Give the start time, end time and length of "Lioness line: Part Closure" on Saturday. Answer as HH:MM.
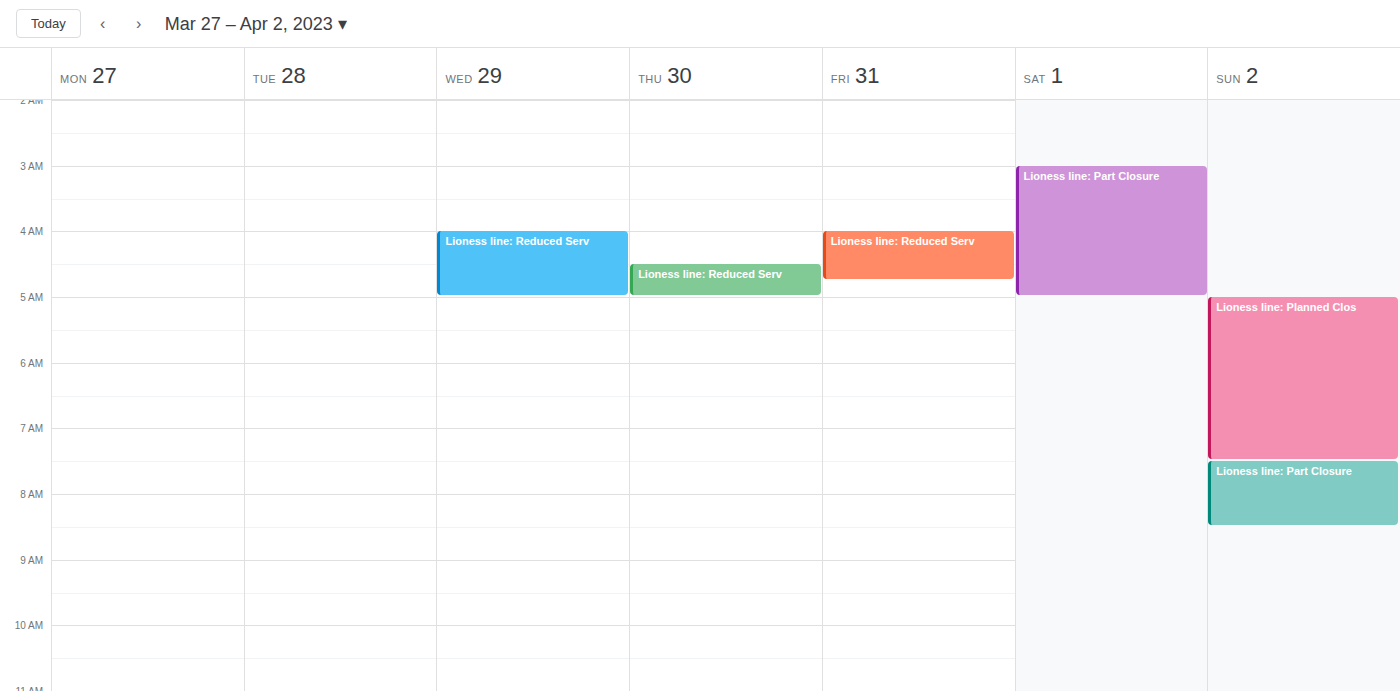
03:00 to 05:00, 2 hours